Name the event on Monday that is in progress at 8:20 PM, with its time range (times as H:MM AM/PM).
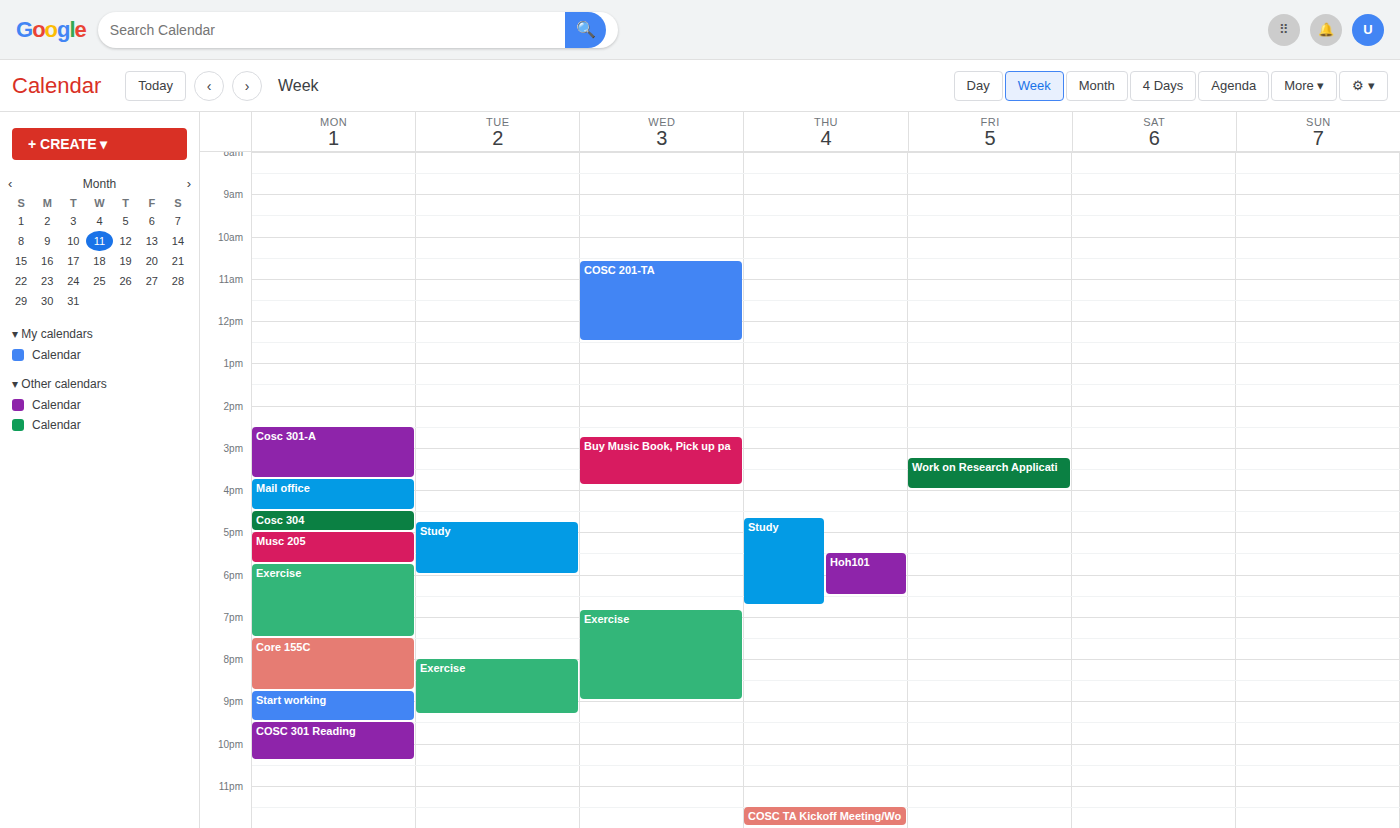
"Core 155C", 7:30 PM to 8:45 PM